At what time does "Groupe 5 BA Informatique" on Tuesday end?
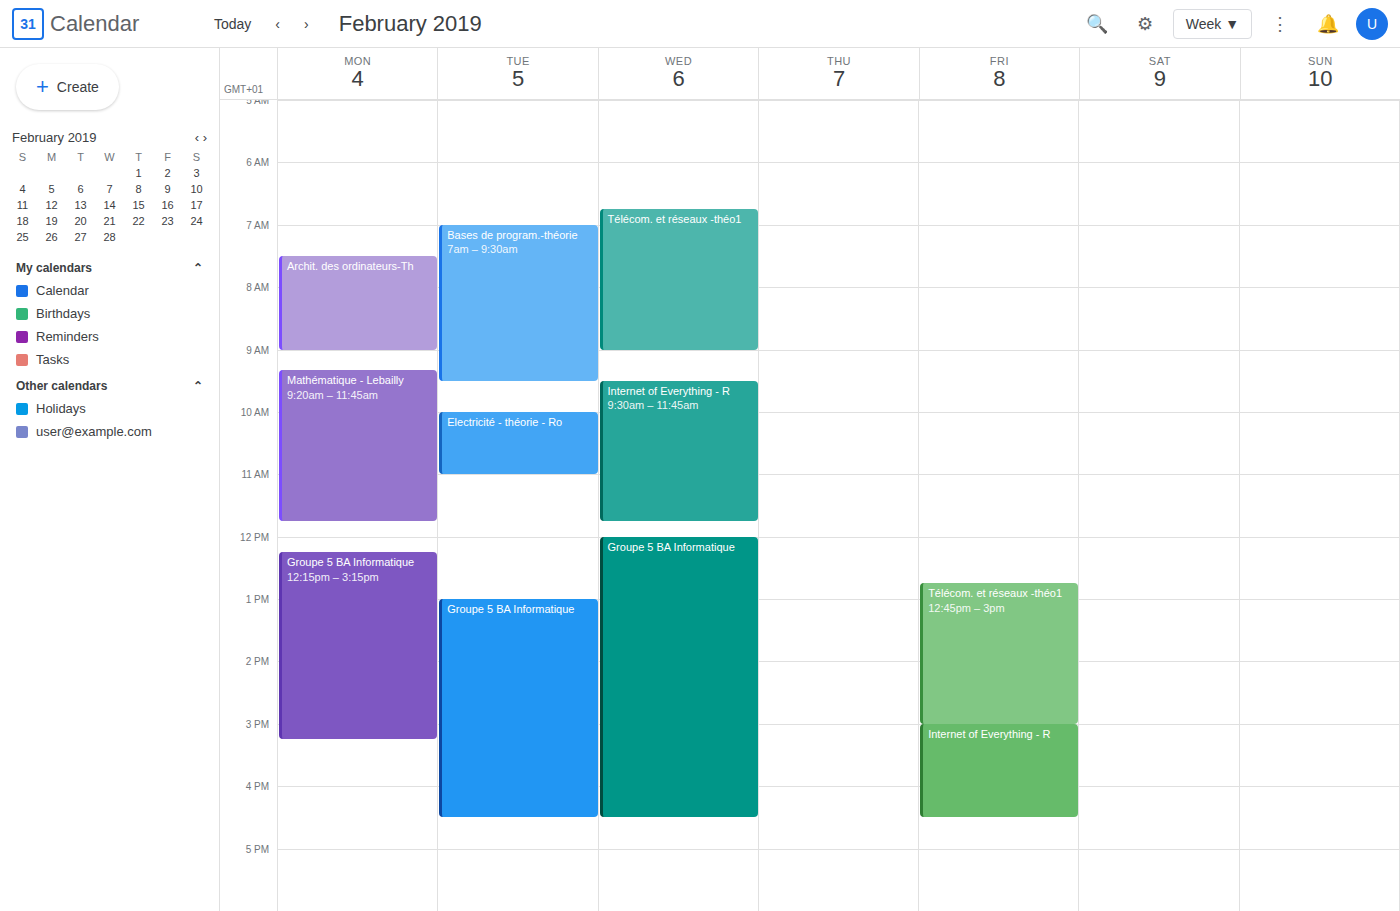
4:30 PM